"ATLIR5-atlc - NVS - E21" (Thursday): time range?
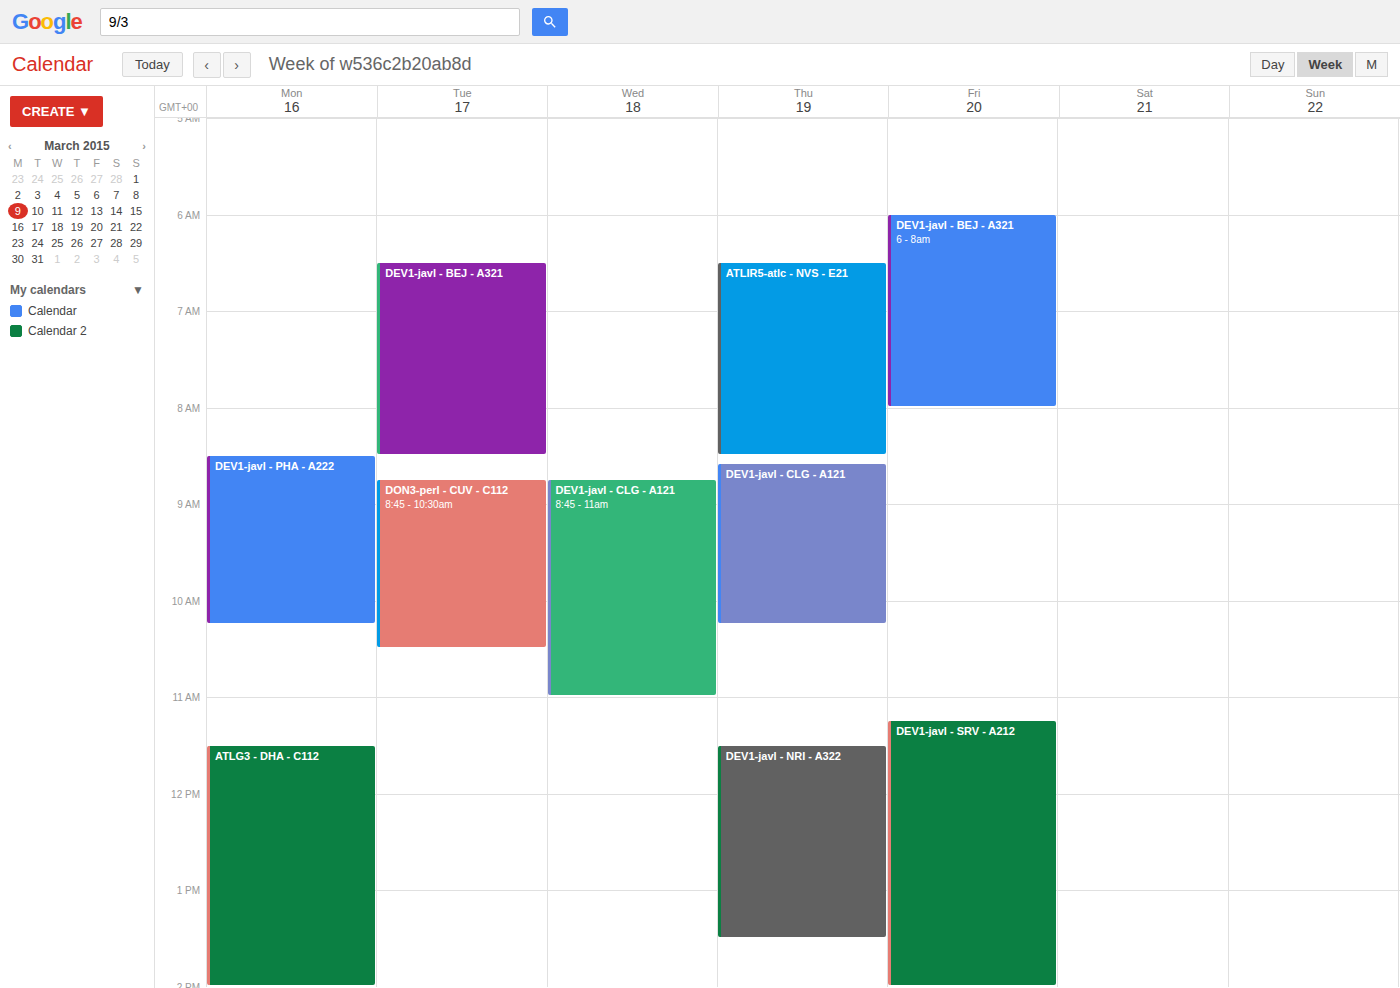
6:30 AM to 8:30 AM